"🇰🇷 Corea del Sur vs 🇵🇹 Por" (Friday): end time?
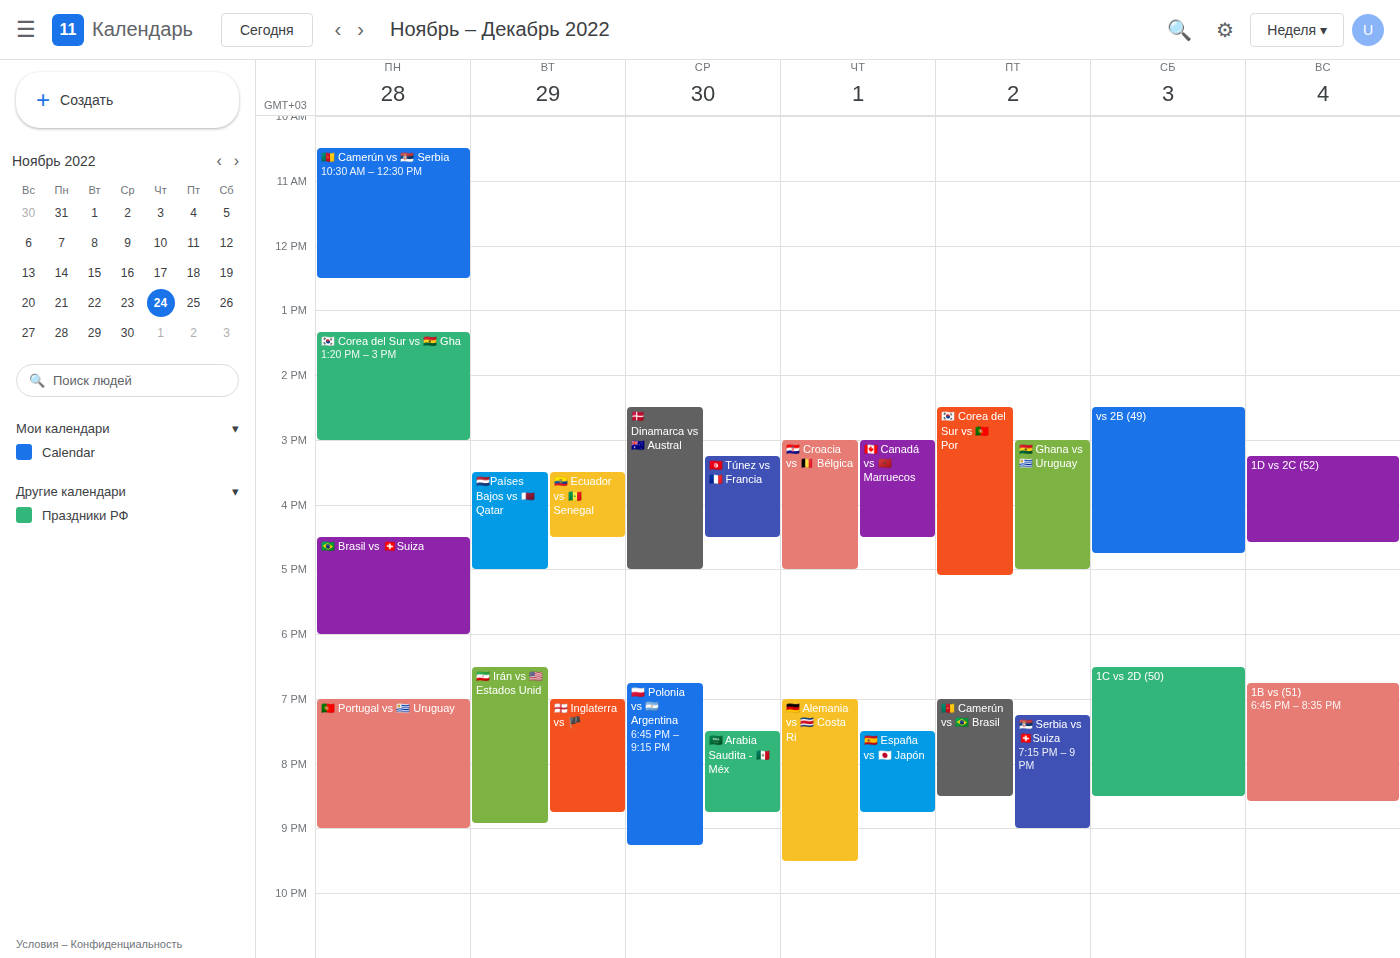
5:05 PM